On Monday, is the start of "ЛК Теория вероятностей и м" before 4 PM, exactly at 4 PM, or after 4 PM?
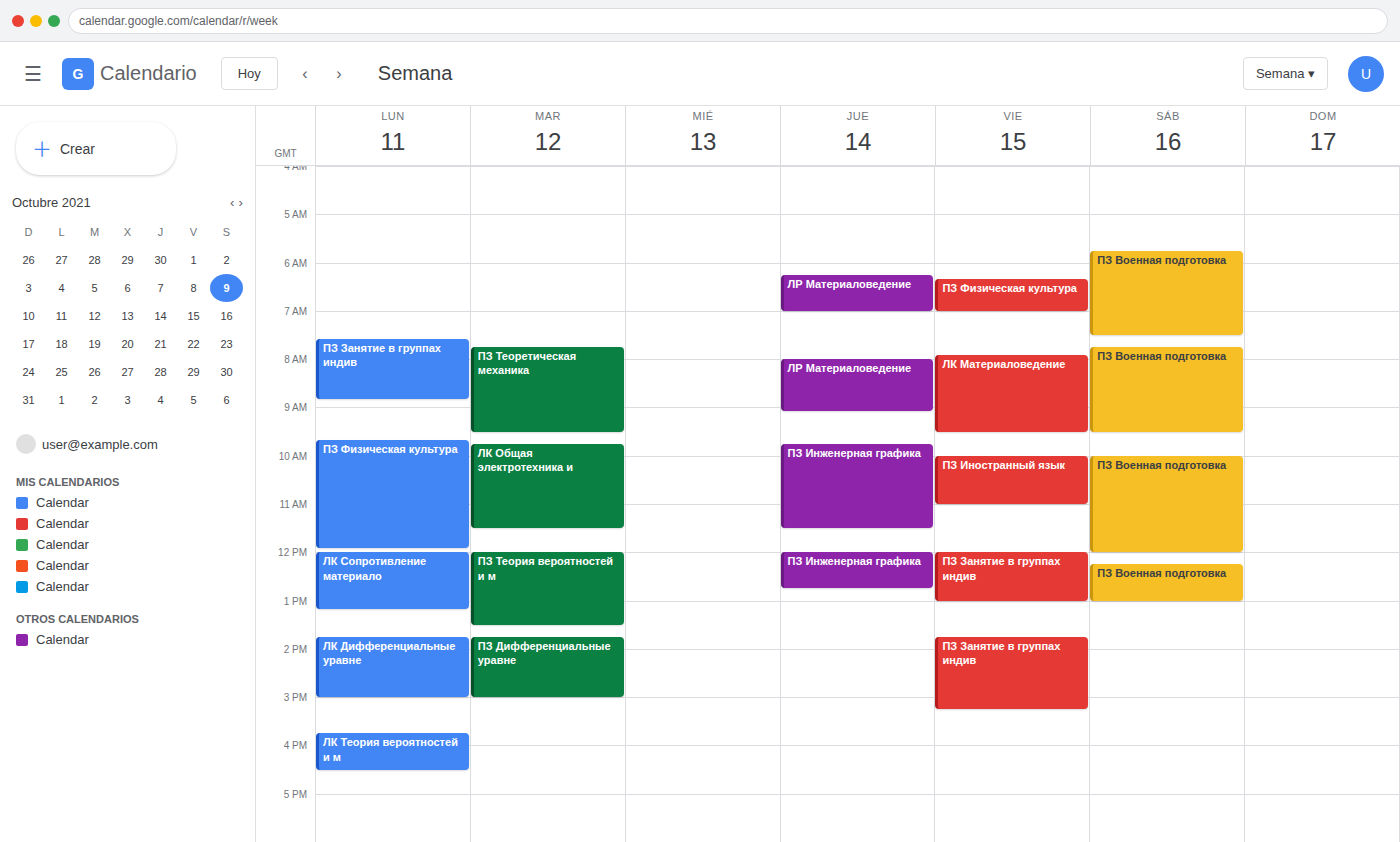
3:45 PM -- before 4 PM, 15 minutes above the 4 PM line.